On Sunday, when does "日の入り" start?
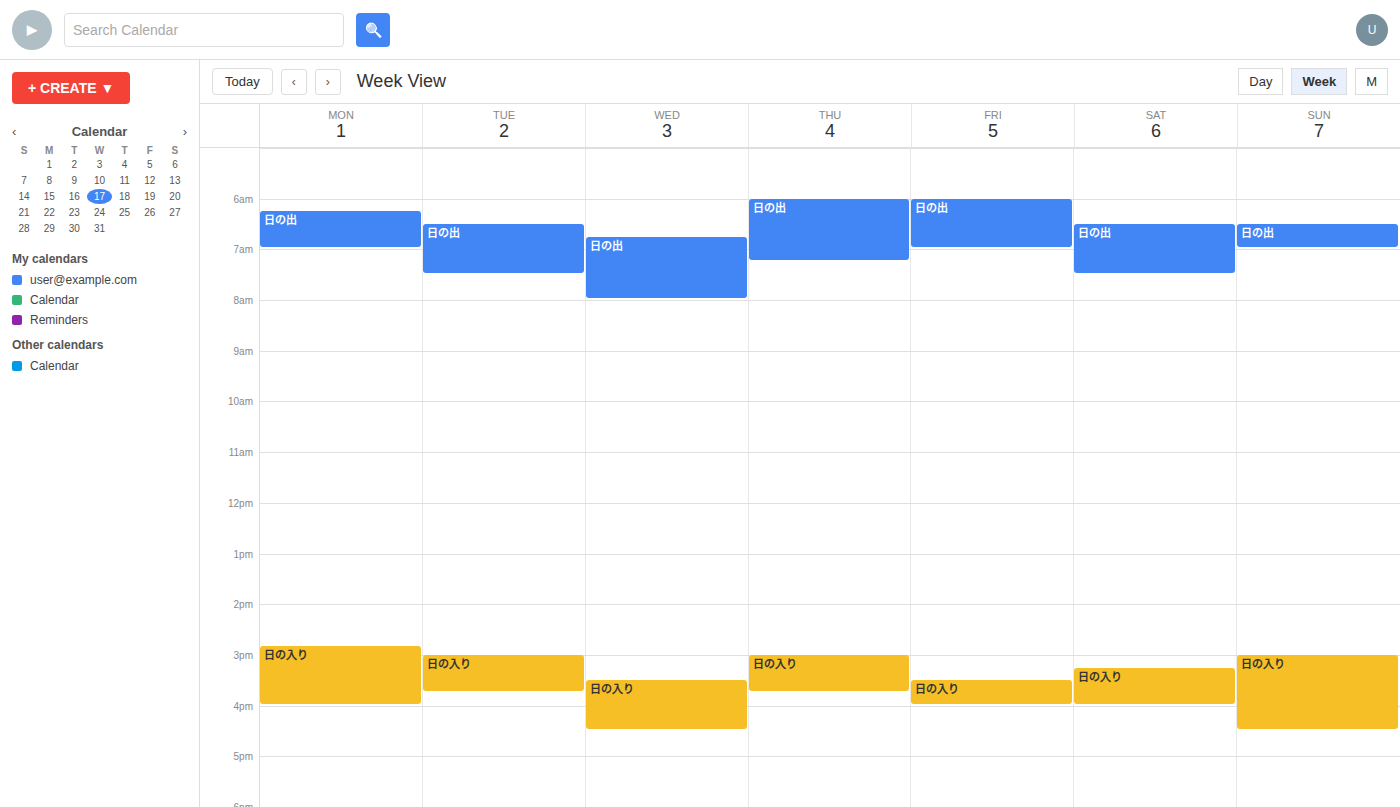
3:00 PM